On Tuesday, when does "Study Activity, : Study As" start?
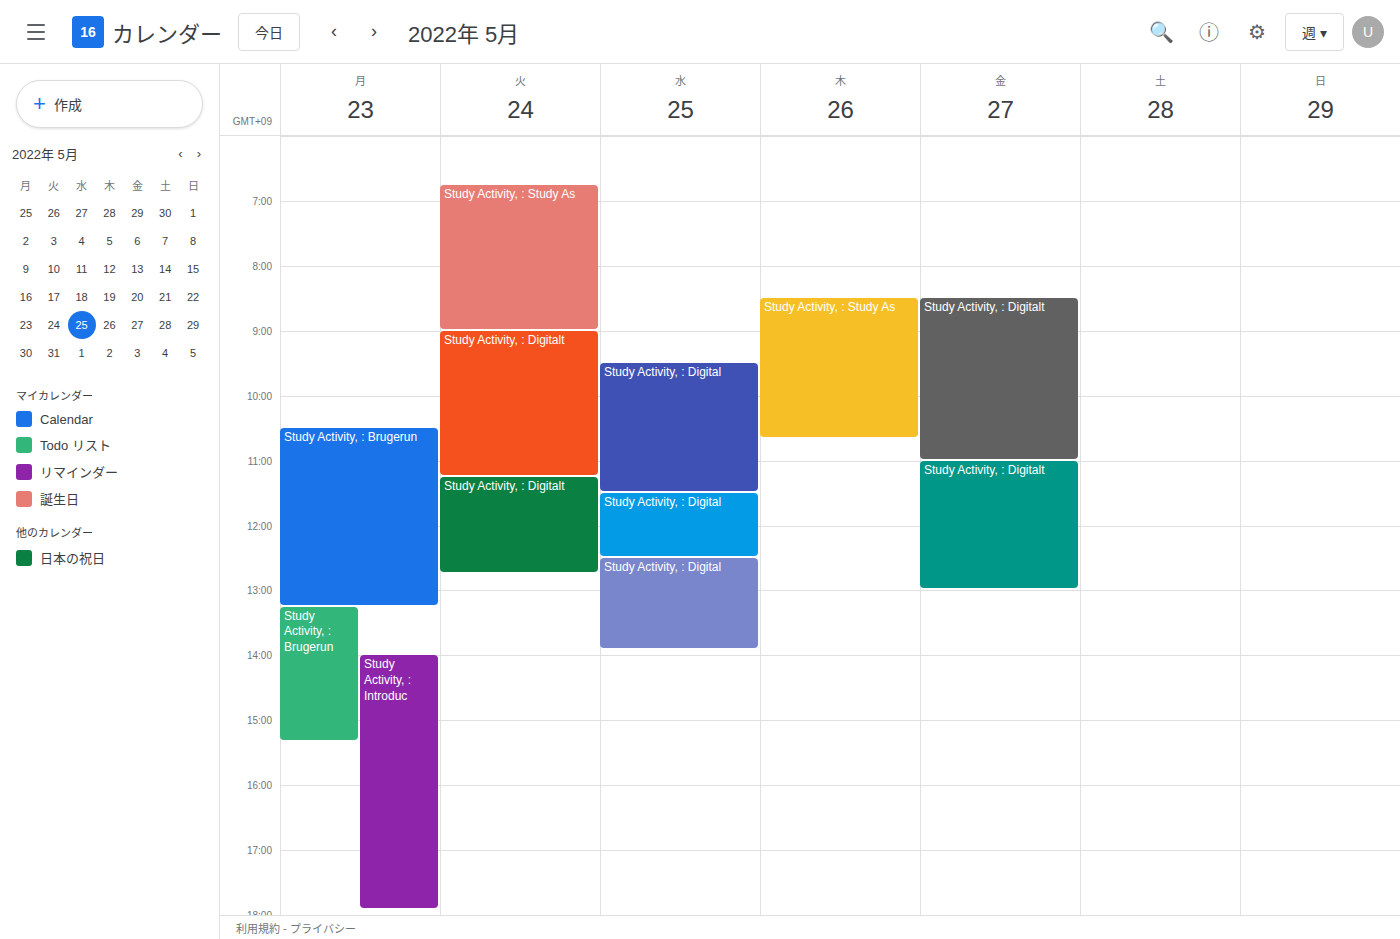
6:45 AM